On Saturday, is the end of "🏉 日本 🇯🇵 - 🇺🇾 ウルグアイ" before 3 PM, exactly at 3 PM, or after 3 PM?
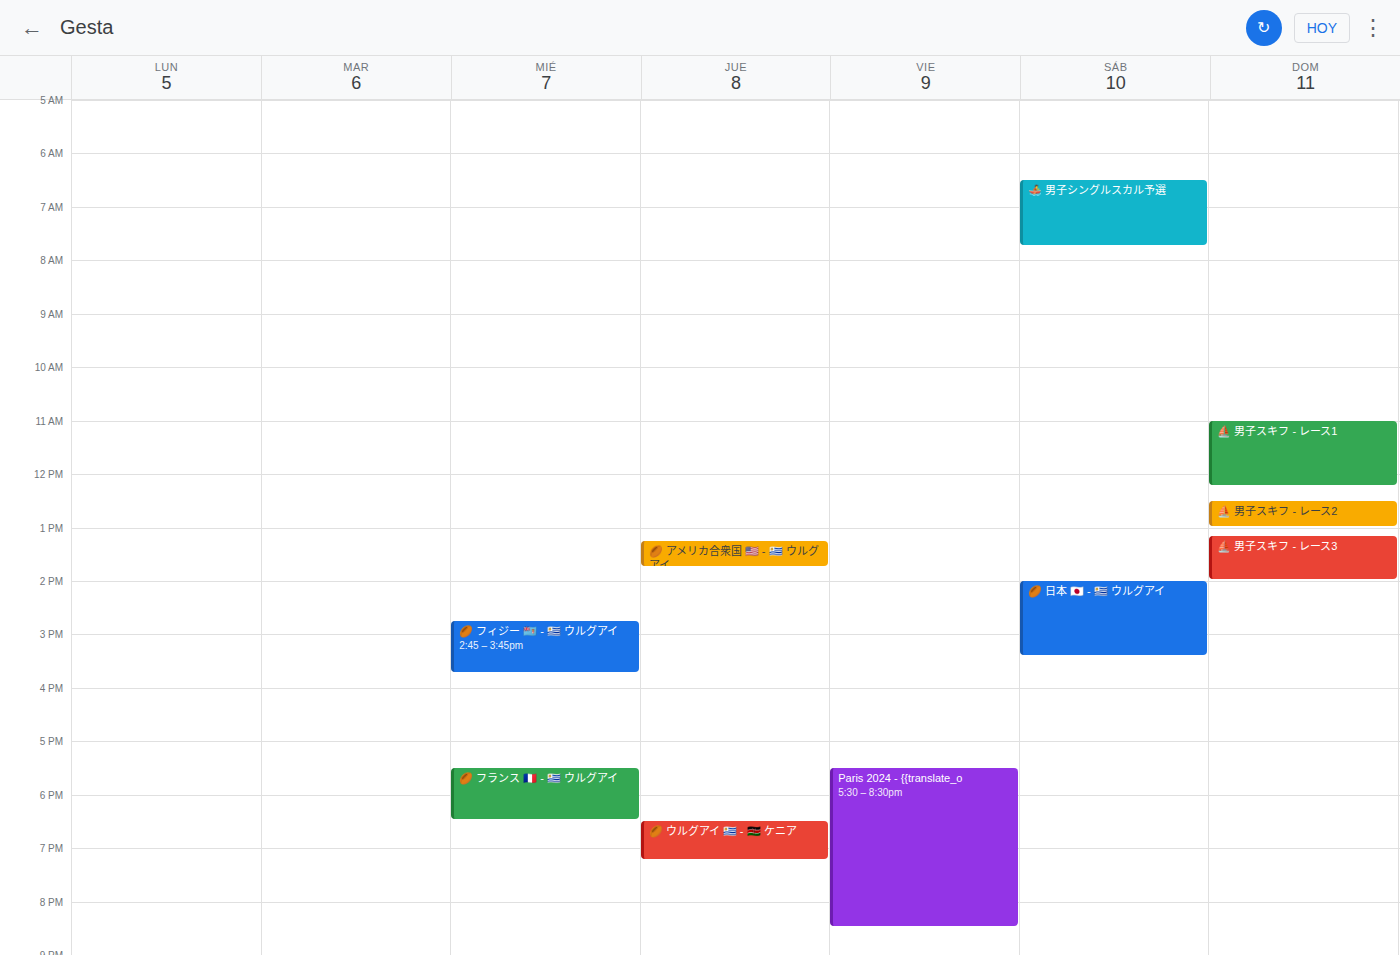
3:25 PM -- after 3 PM, 25 minutes below the 3 PM line.